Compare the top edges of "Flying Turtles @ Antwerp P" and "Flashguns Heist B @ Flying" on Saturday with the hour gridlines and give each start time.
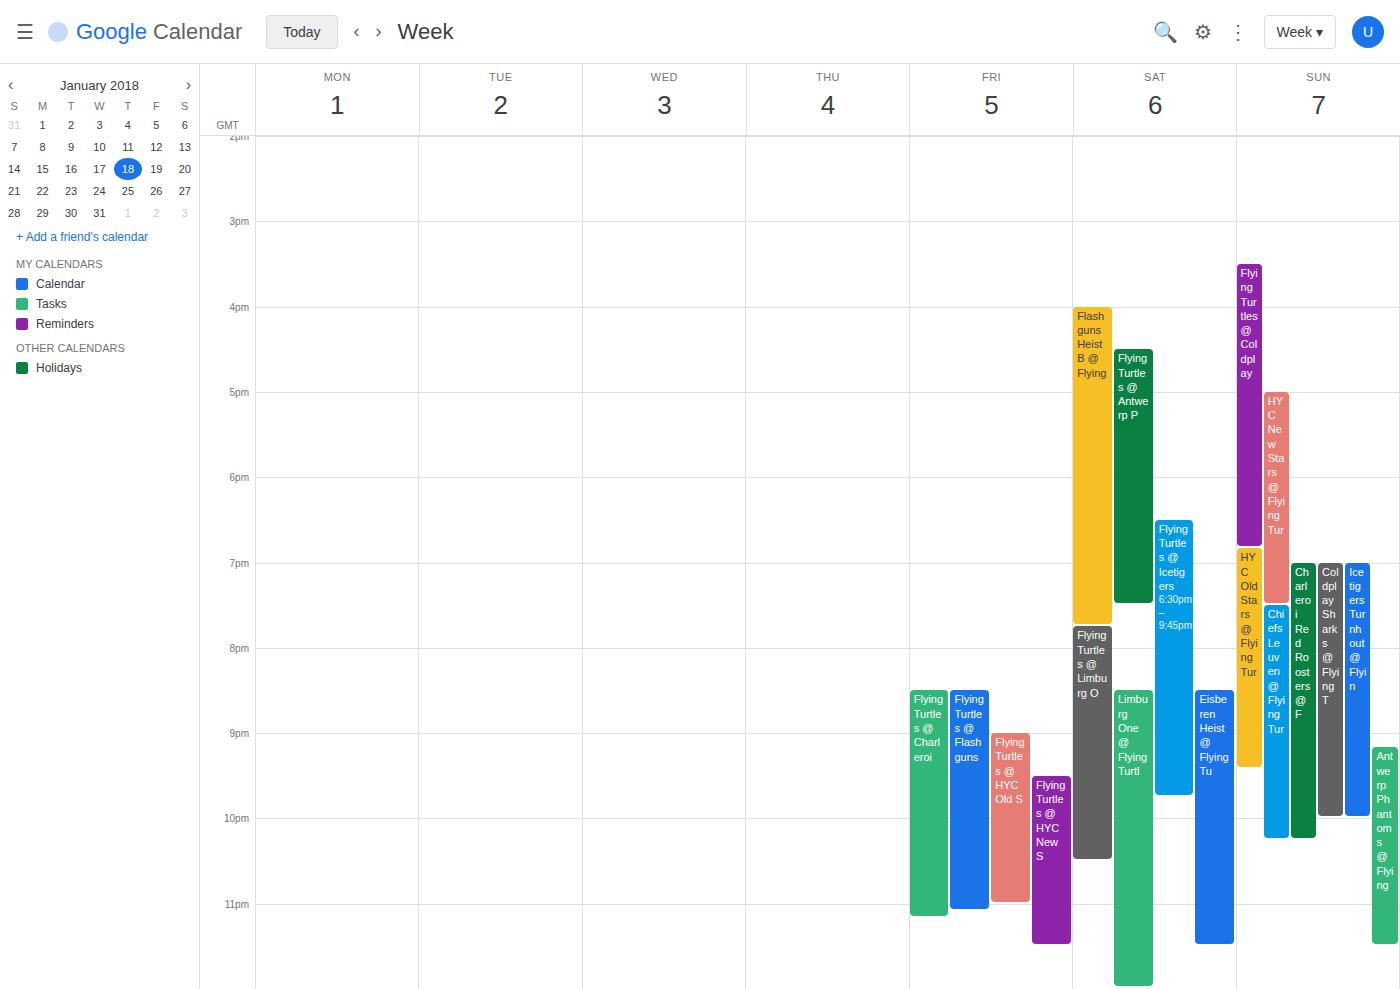
"Flying Turtles @ Antwerp P": 4:30 PM, halfway between the 4 PM and 5 PM lines. "Flashguns Heist B @ Flying": 4:00 PM, exactly on the 4 PM line.